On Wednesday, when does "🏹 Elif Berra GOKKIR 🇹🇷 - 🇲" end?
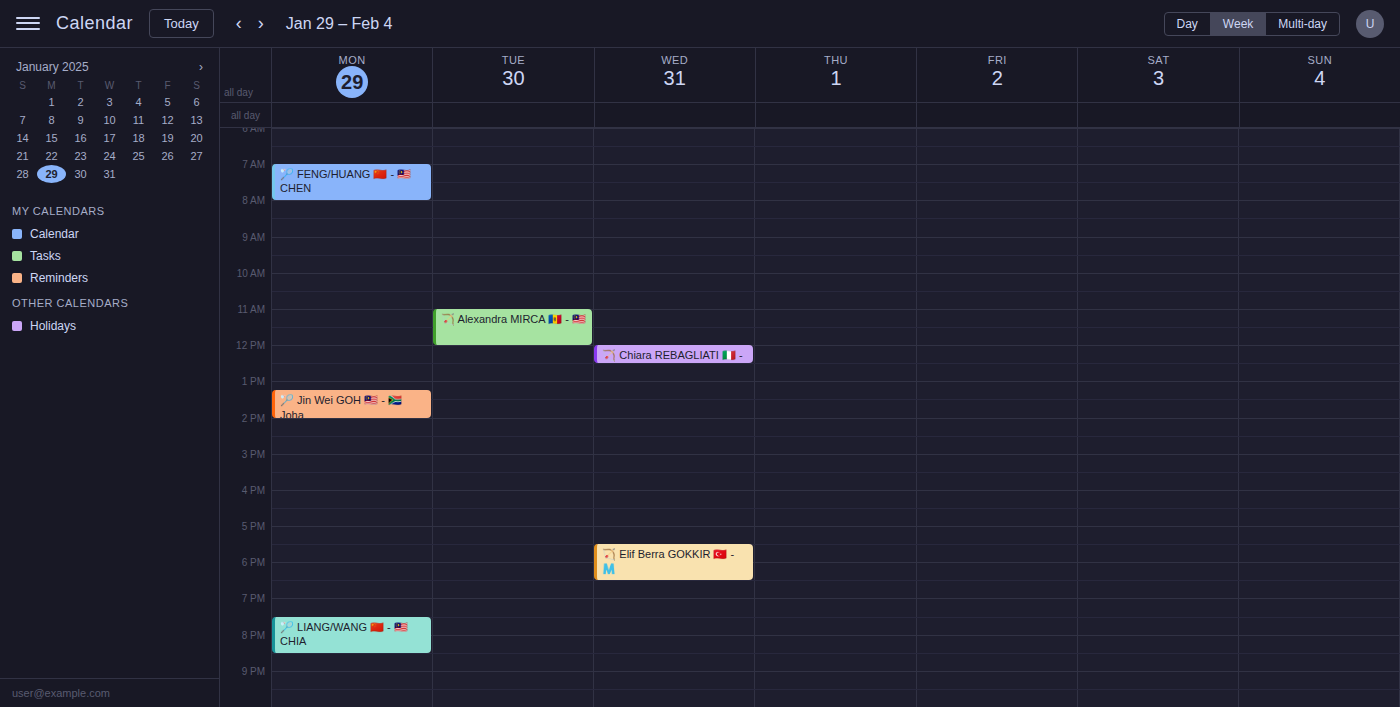
6:30 PM